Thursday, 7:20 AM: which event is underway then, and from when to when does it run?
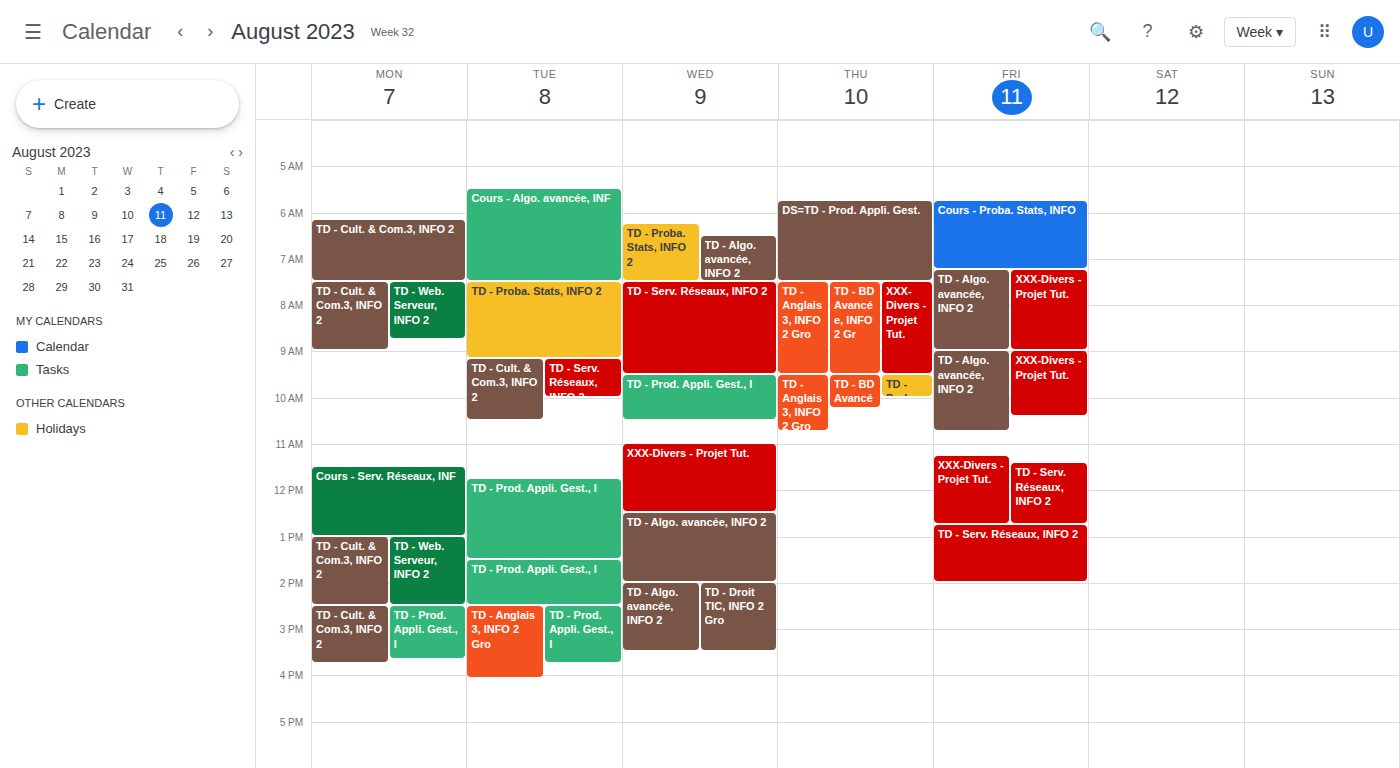
"DS=TD - Prod. Appli. Gest.", 5:45 AM to 7:30 AM